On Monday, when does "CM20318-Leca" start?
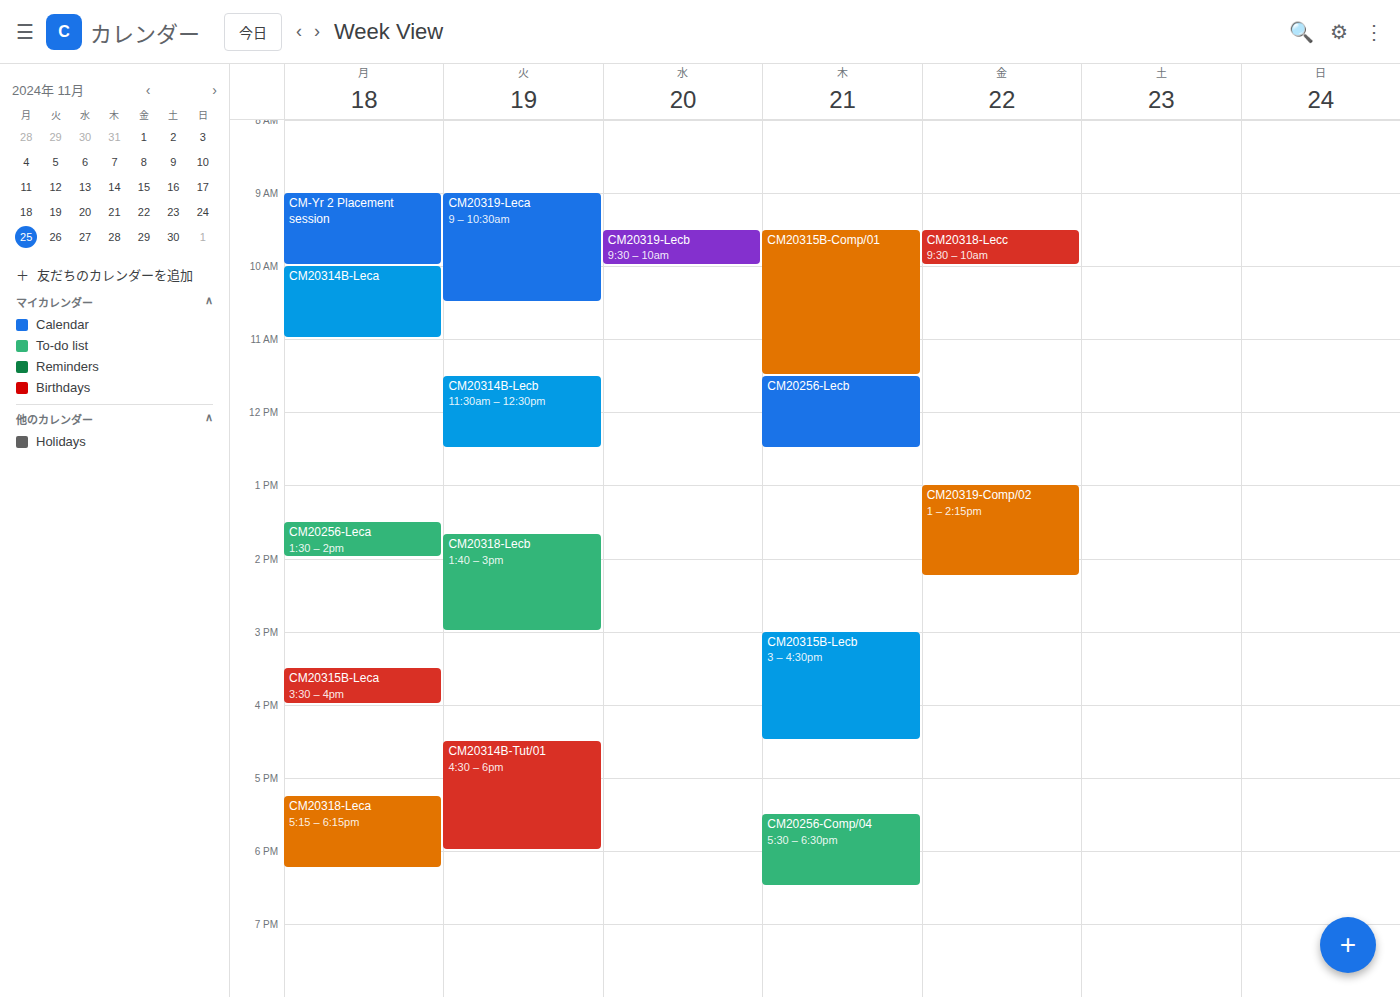
5:15 PM